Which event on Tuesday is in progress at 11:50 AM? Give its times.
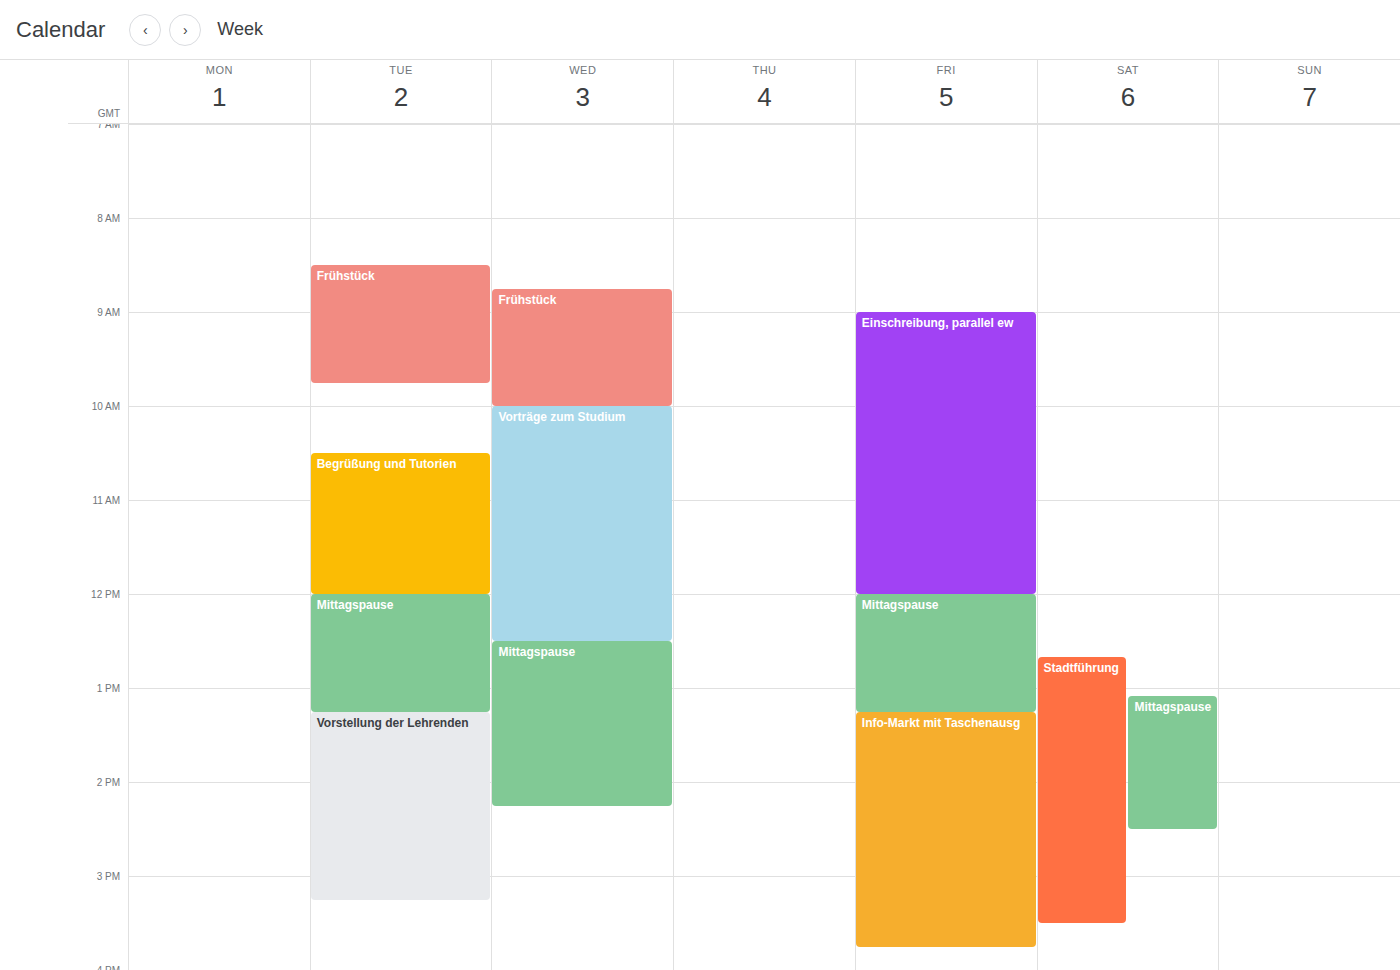
"Begrüßung und Tutorien", 10:30 AM to 12:00 PM